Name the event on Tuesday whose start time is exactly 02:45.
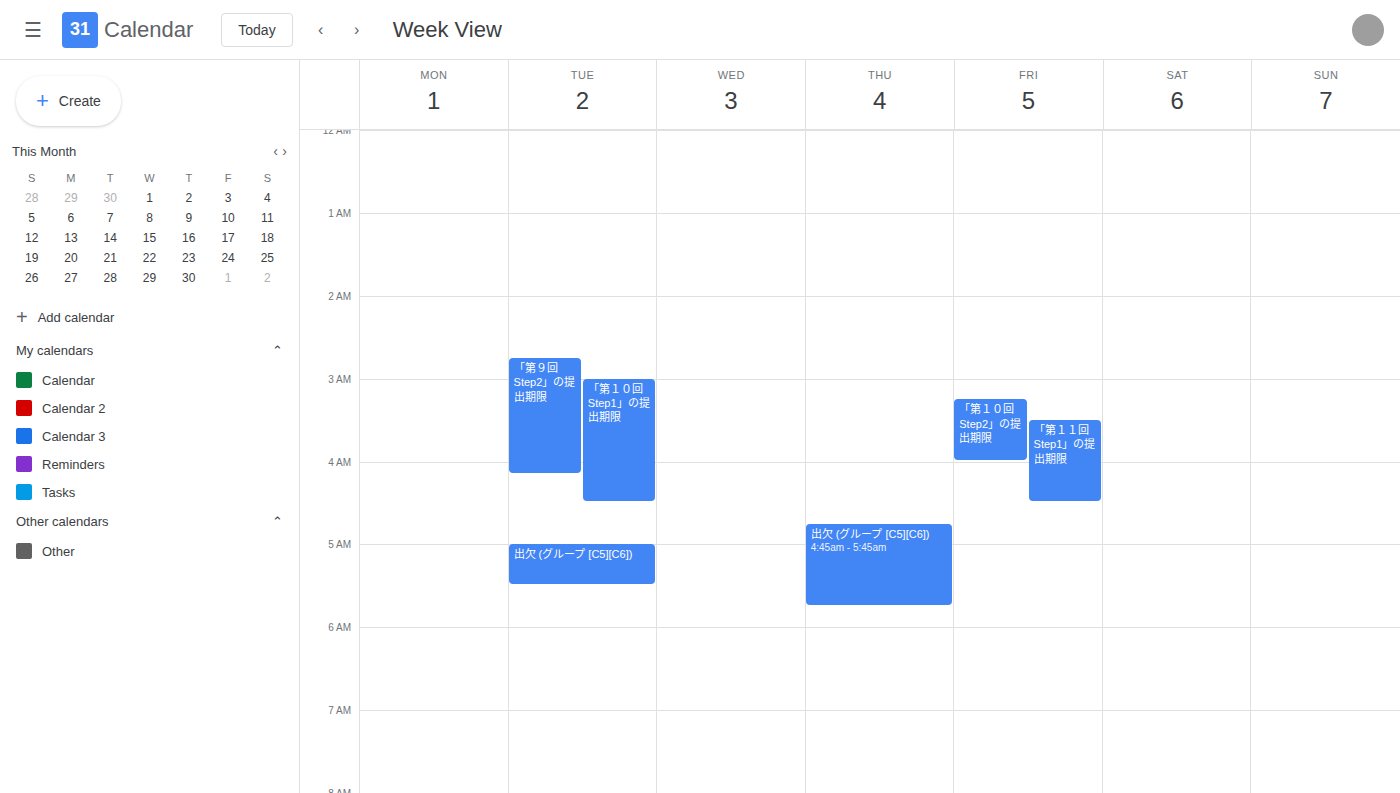
"「第９回Step2」の提出期限"